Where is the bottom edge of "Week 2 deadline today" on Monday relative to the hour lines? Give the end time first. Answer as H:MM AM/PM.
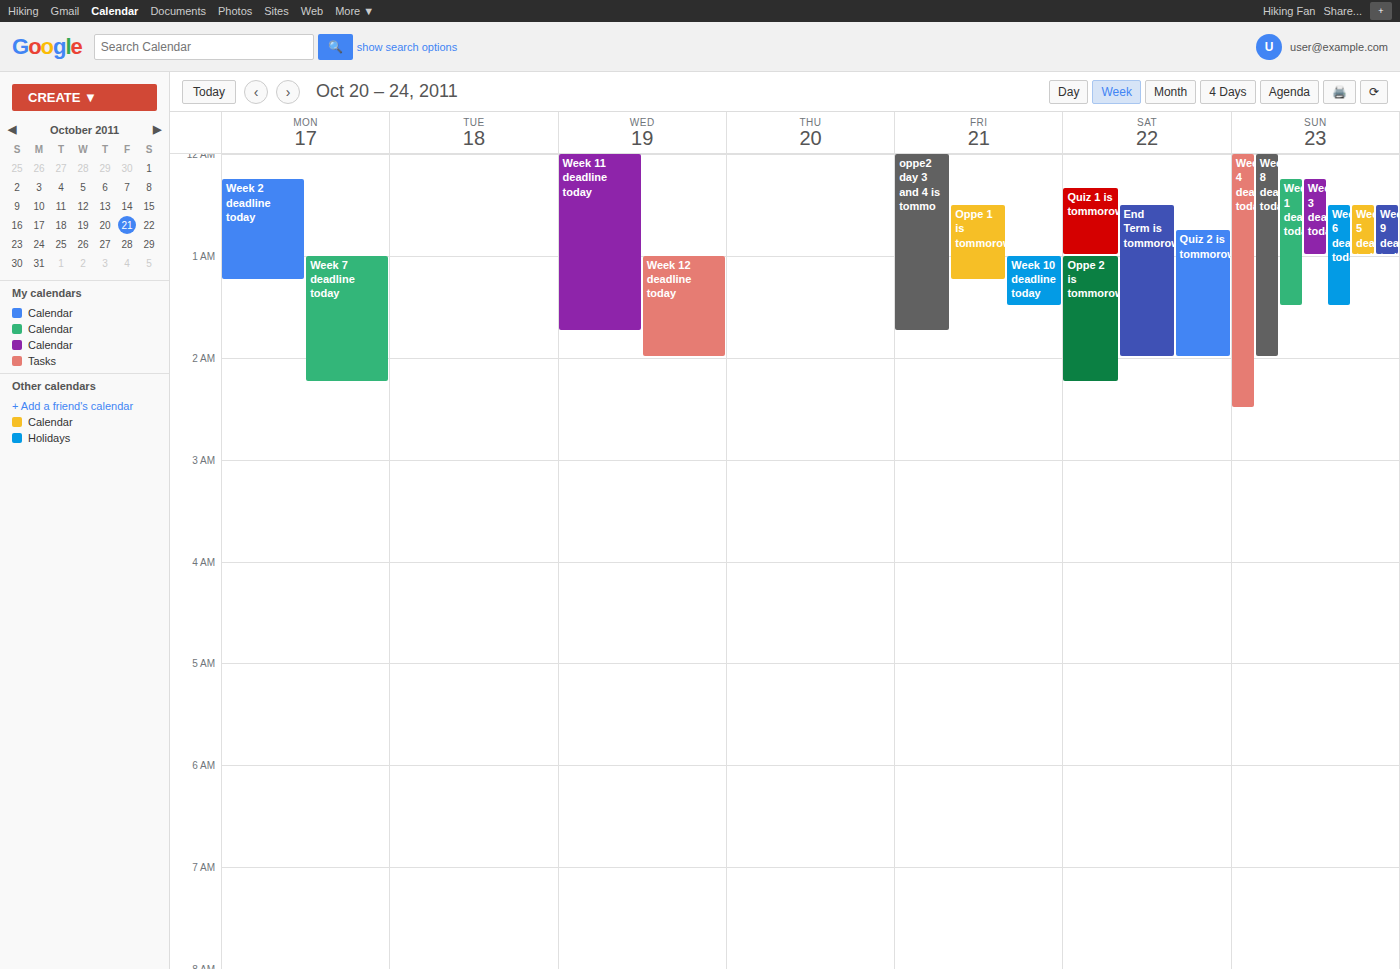
1:15 AM -- neither: a quarter of the way from the 1 AM line to the 2 AM line.